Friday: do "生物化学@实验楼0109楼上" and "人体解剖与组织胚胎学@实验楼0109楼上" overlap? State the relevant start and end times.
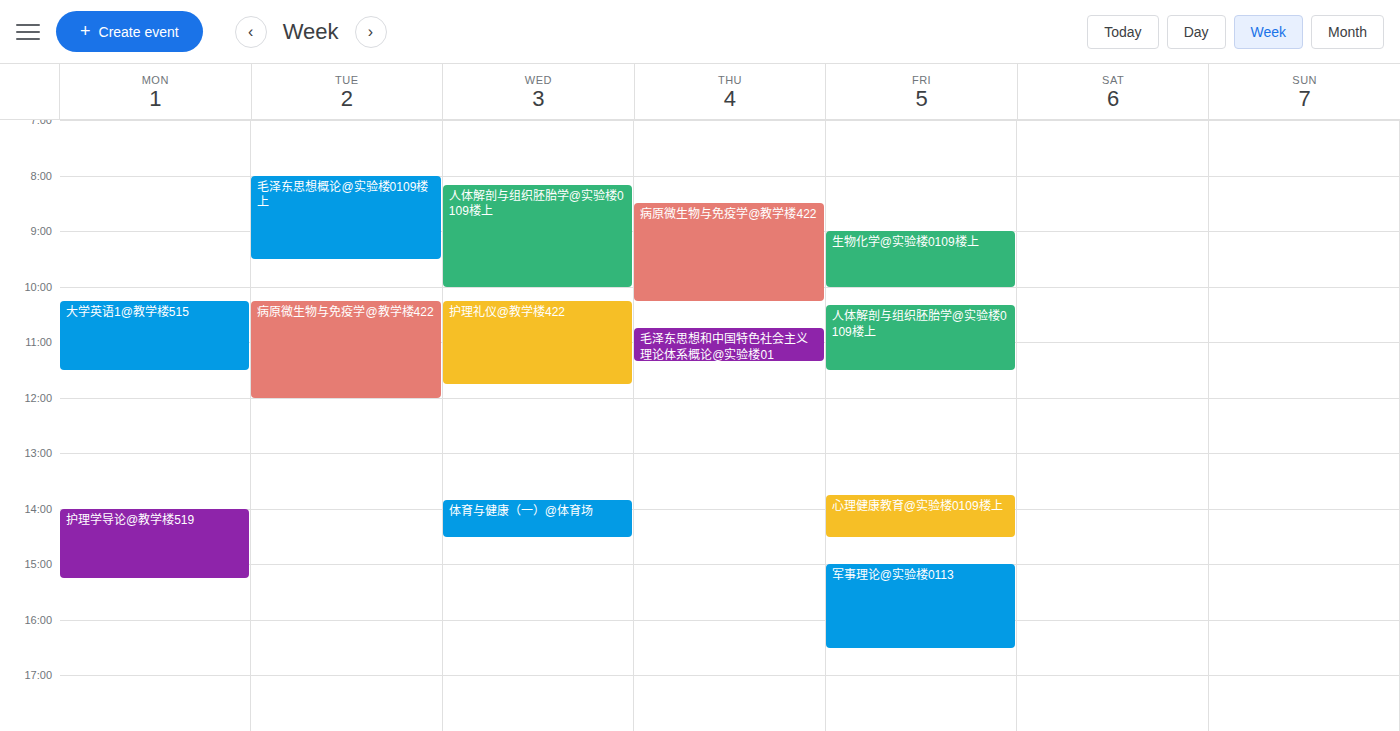
"生物化学@实验楼0109楼上" ends at 10:00 and "人体解剖与组织胚胎学@实验楼0109楼上" starts at 10:20 -- no overlap.